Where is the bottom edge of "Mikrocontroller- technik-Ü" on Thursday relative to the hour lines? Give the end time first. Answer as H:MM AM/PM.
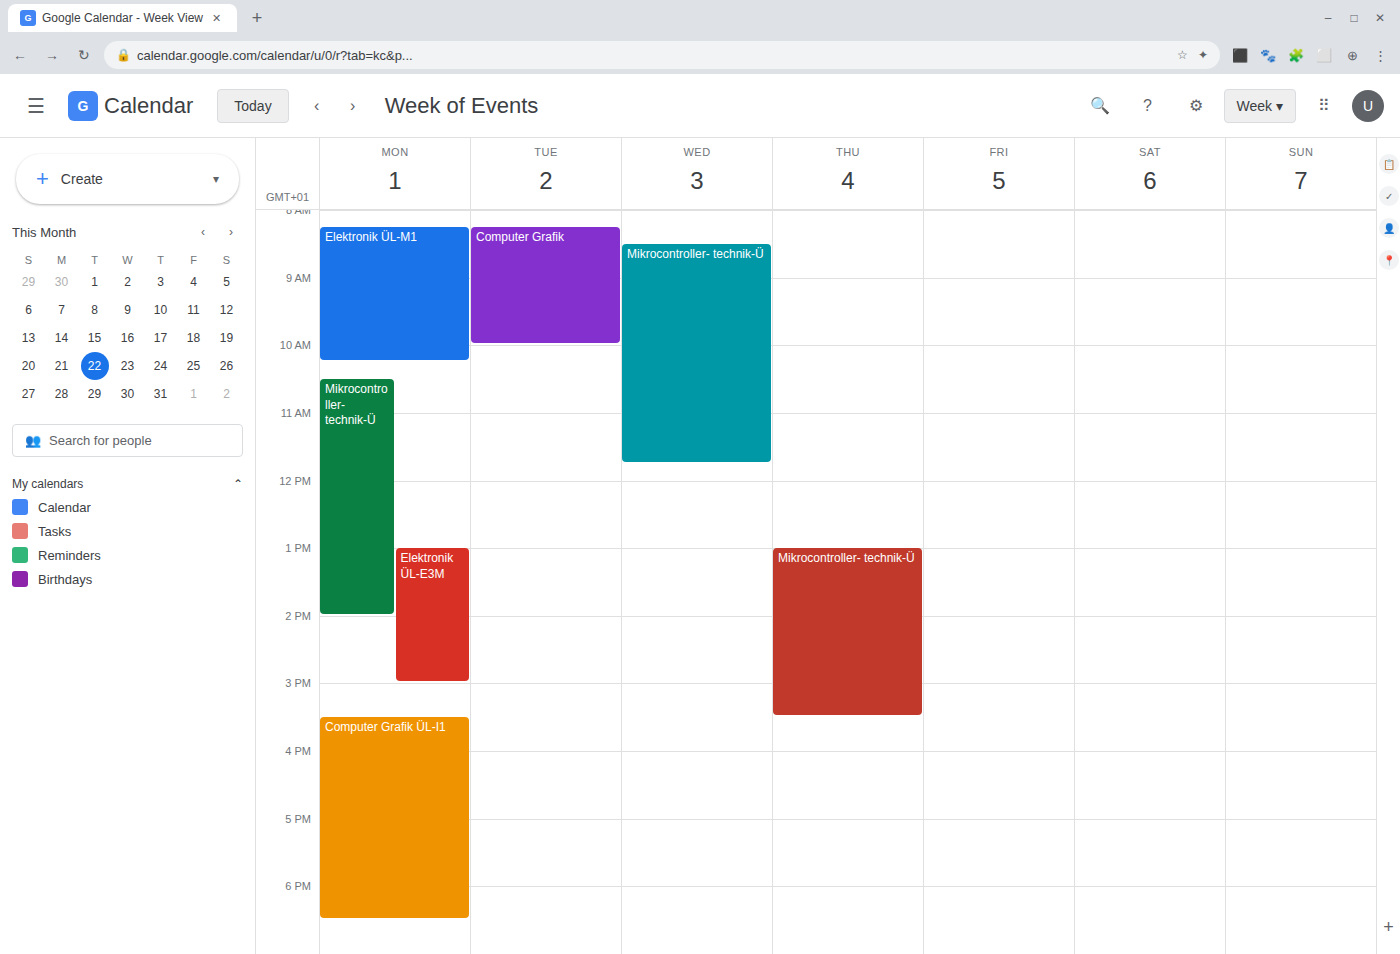
3:30 PM -- halfway between the 3 PM and 4 PM lines.